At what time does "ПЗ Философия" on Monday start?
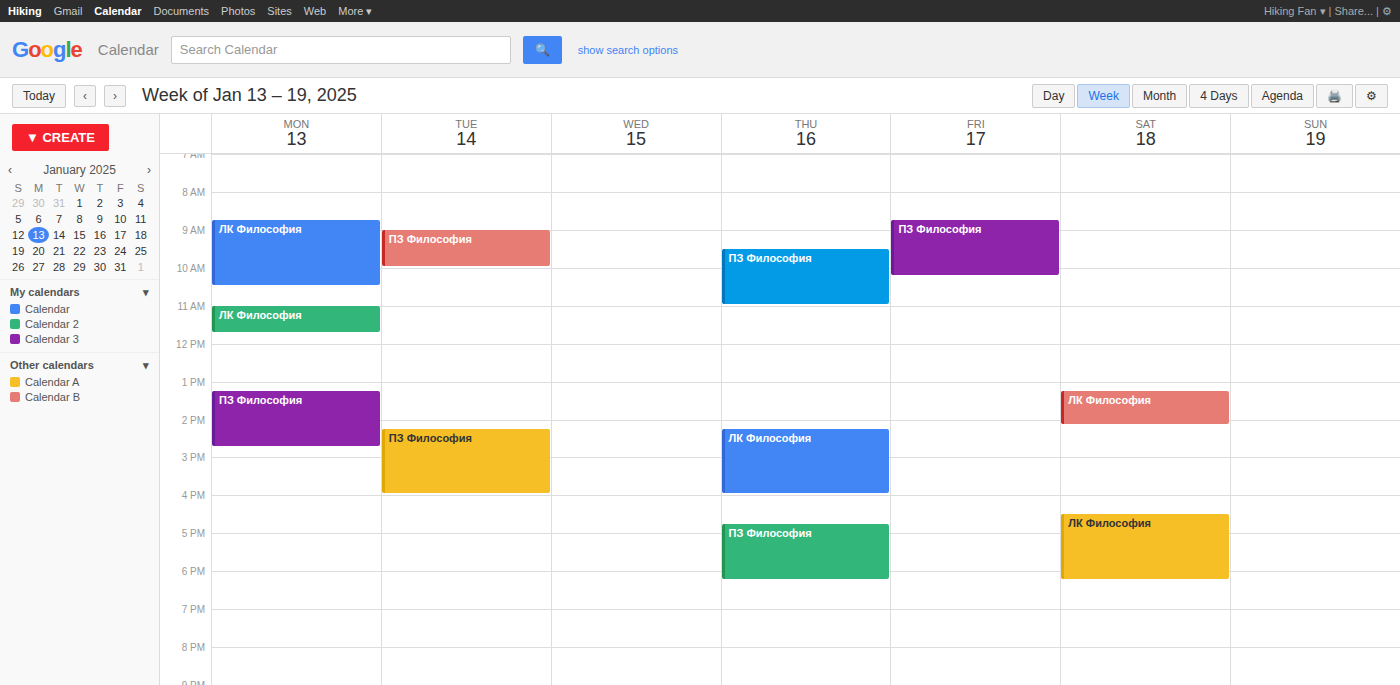
1:15 PM